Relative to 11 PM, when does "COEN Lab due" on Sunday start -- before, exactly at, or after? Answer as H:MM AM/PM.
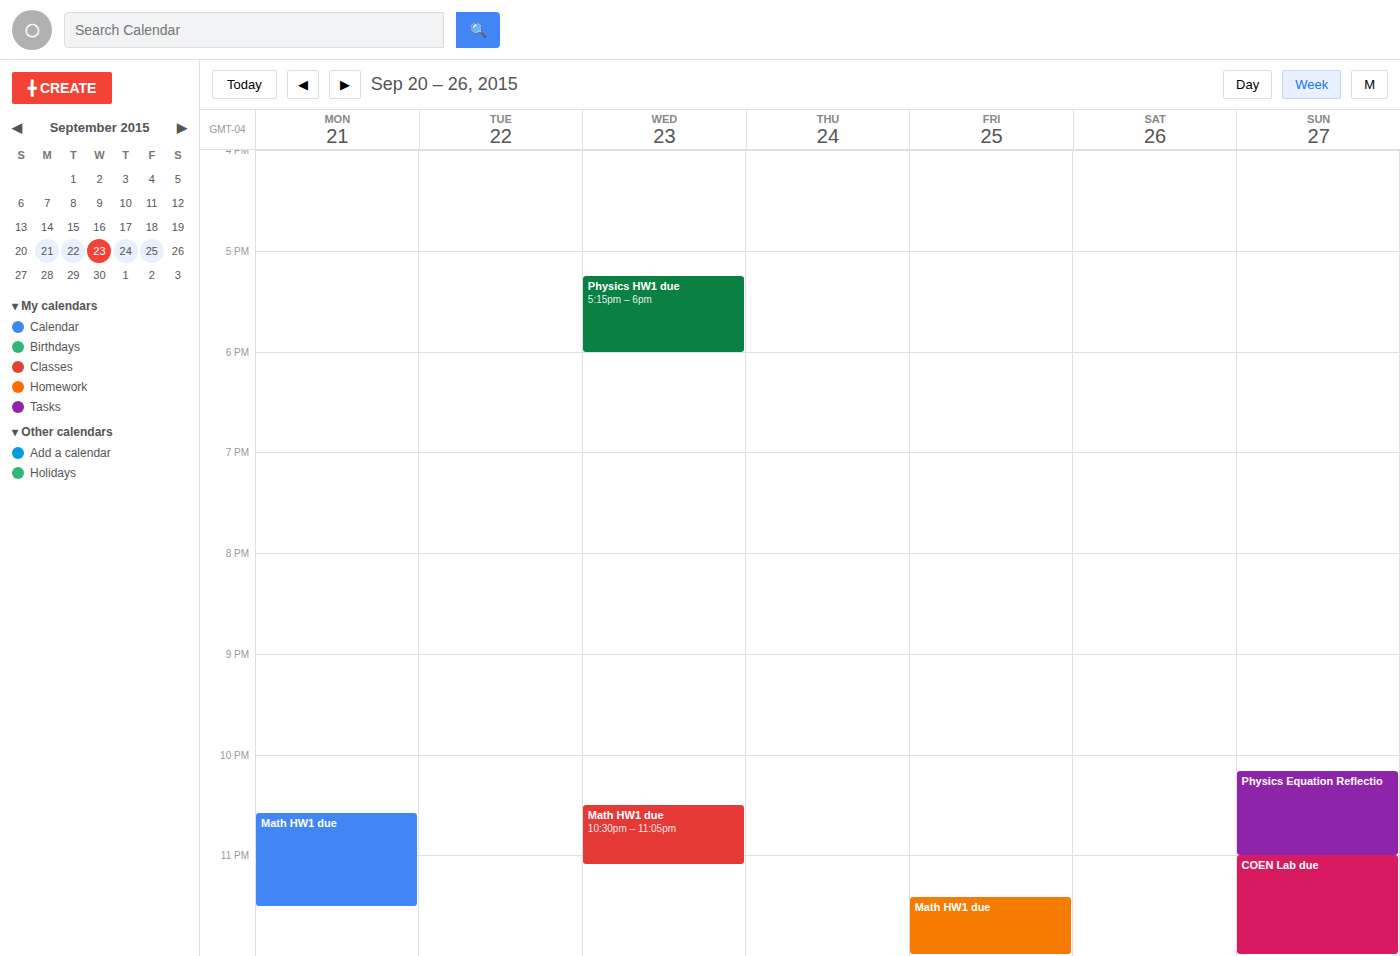
11:00 PM -- exactly at 11 PM, on the 11 PM line.